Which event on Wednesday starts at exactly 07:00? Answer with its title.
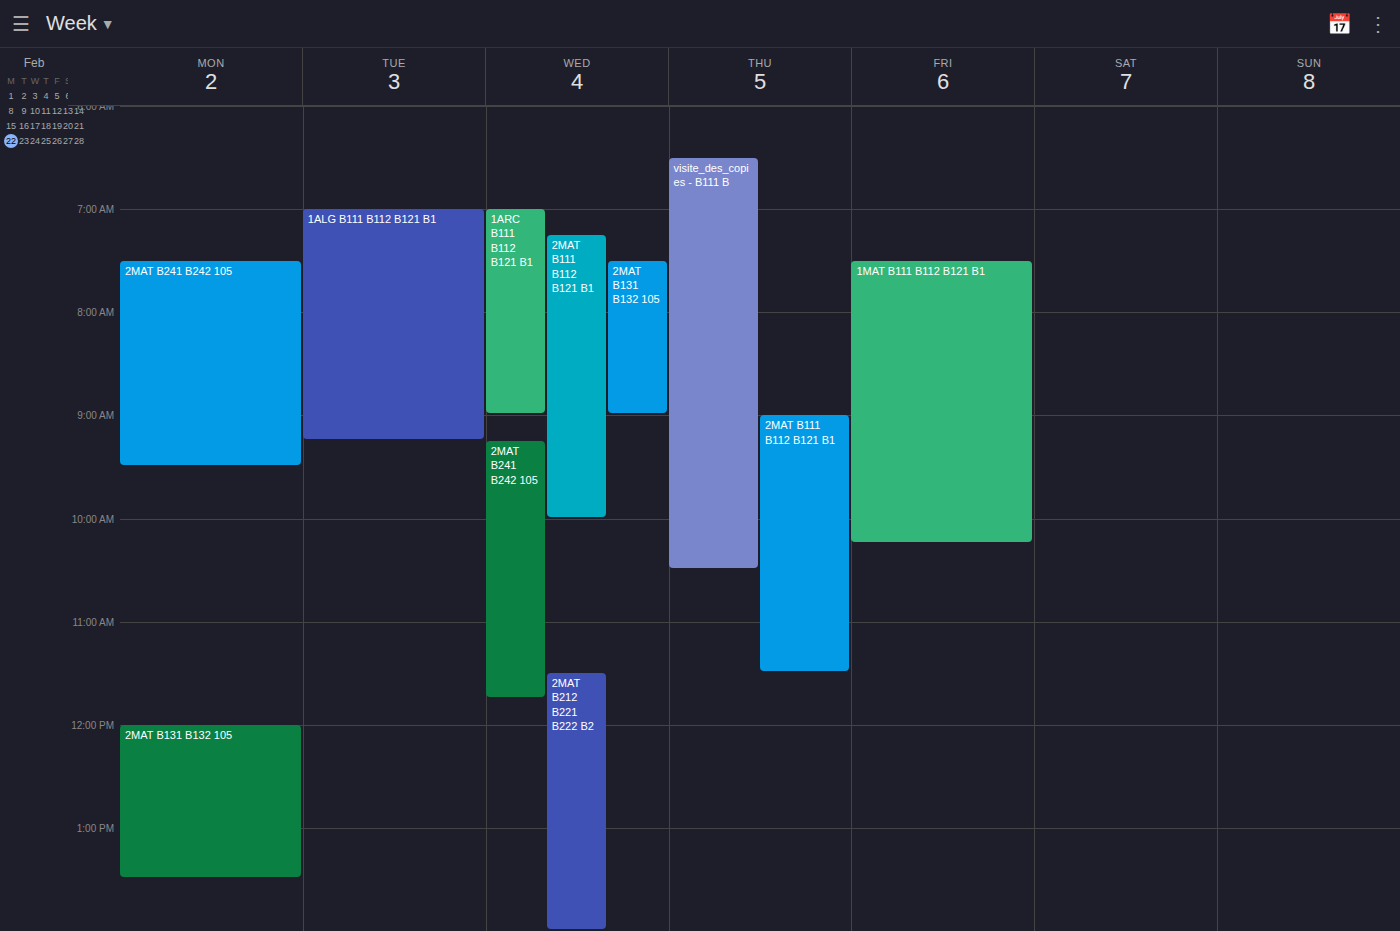
"1ARC B111 B112 B121 B1"